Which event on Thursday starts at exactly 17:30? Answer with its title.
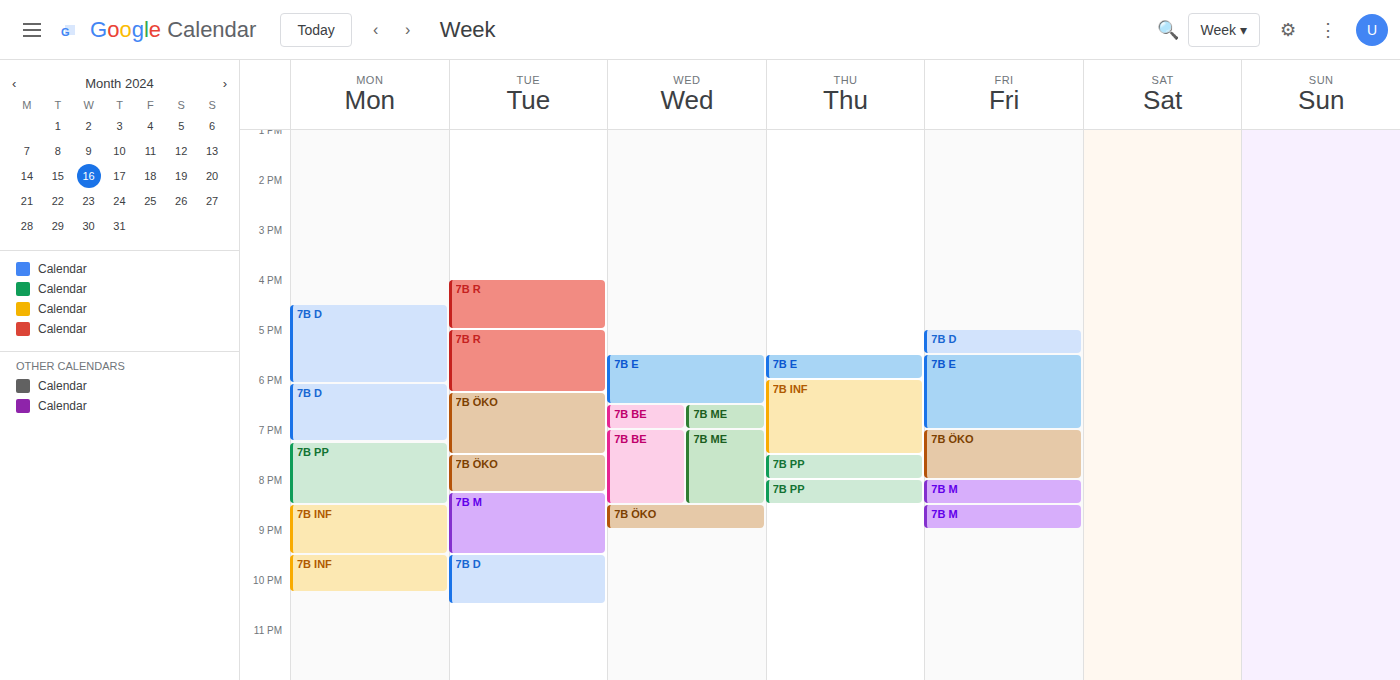
"7B E"